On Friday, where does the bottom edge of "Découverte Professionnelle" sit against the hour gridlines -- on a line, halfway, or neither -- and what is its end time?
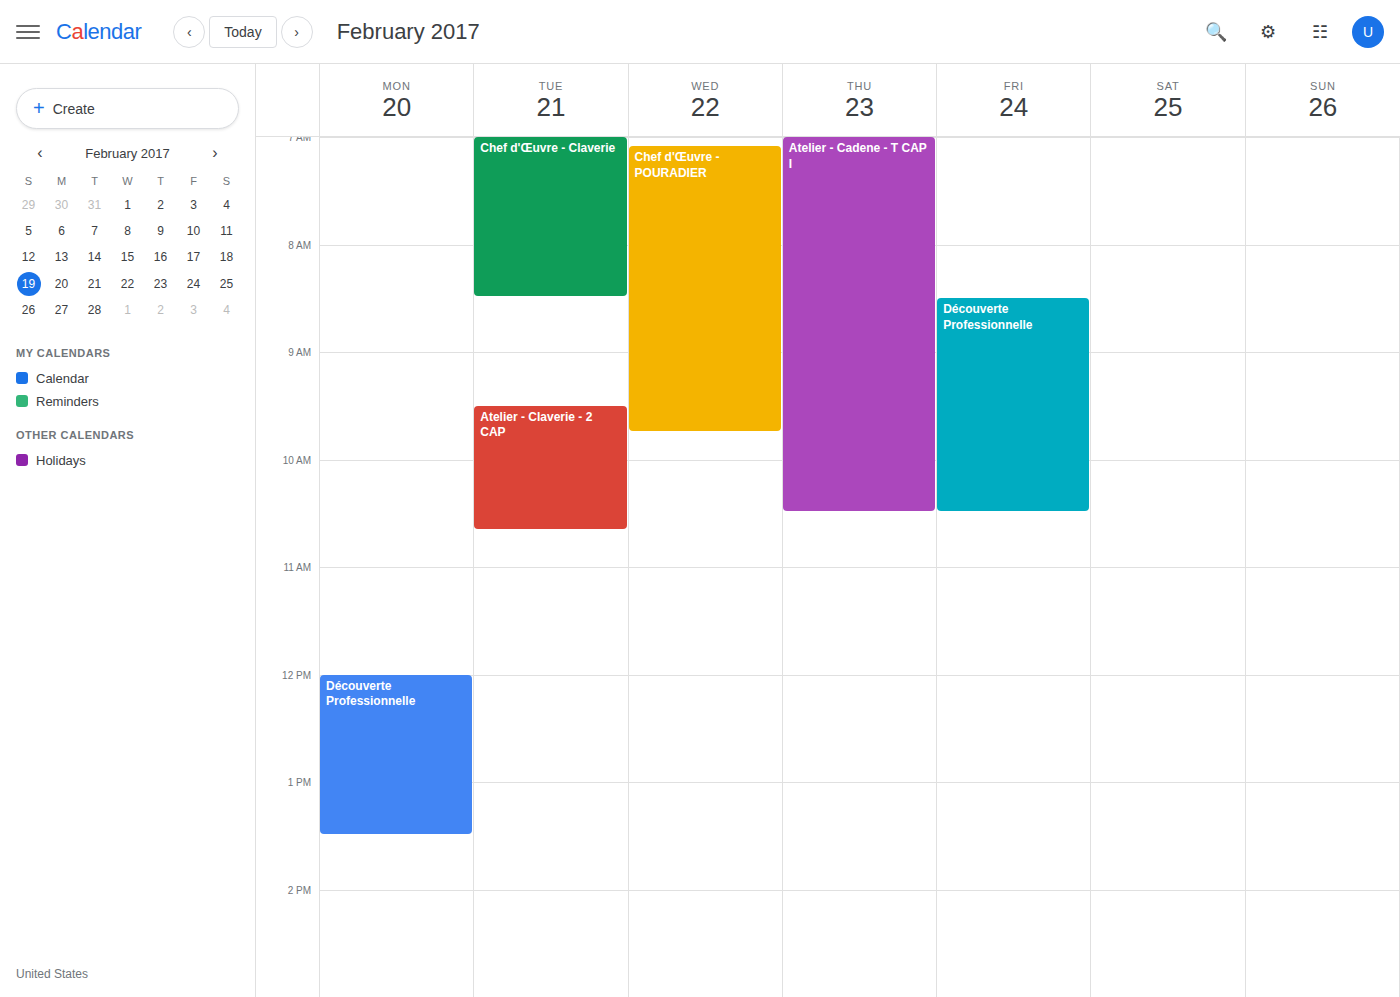
10:30 AM -- halfway between the 10 AM and 11 AM lines.